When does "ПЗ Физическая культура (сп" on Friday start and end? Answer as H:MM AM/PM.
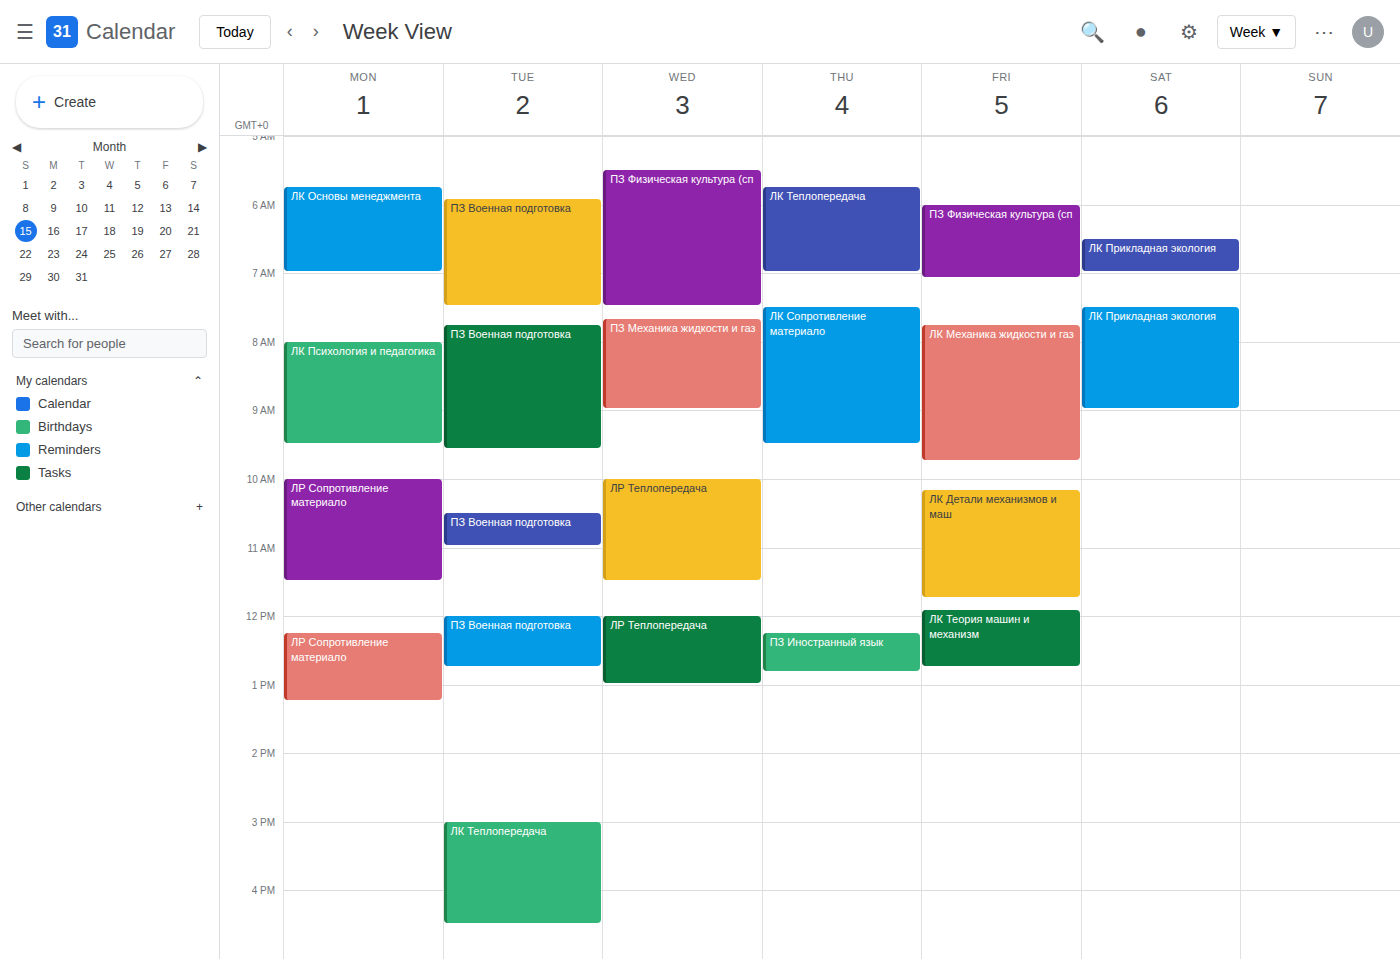
6:00 AM to 7:05 AM